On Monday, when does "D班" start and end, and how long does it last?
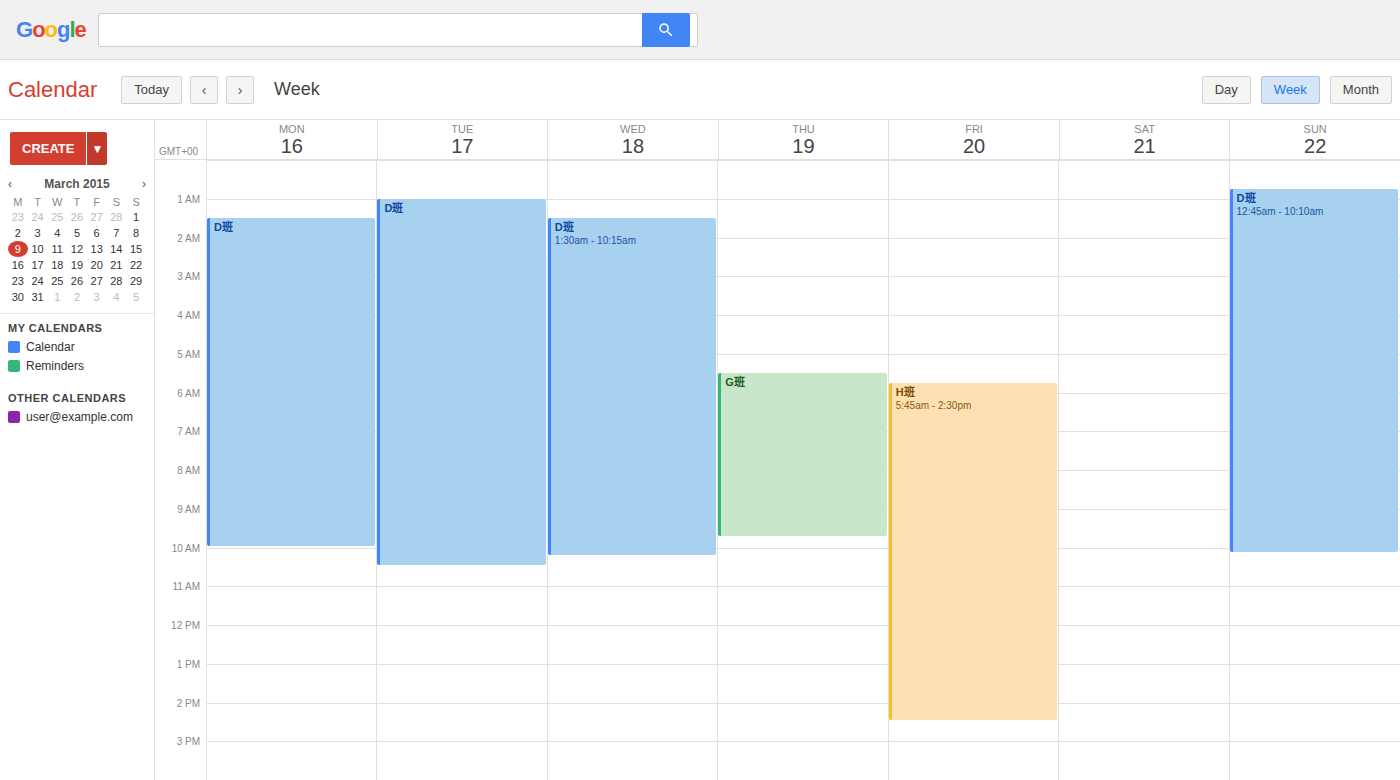
1:30 AM to 10:00 AM, 8 hours 30 minutes